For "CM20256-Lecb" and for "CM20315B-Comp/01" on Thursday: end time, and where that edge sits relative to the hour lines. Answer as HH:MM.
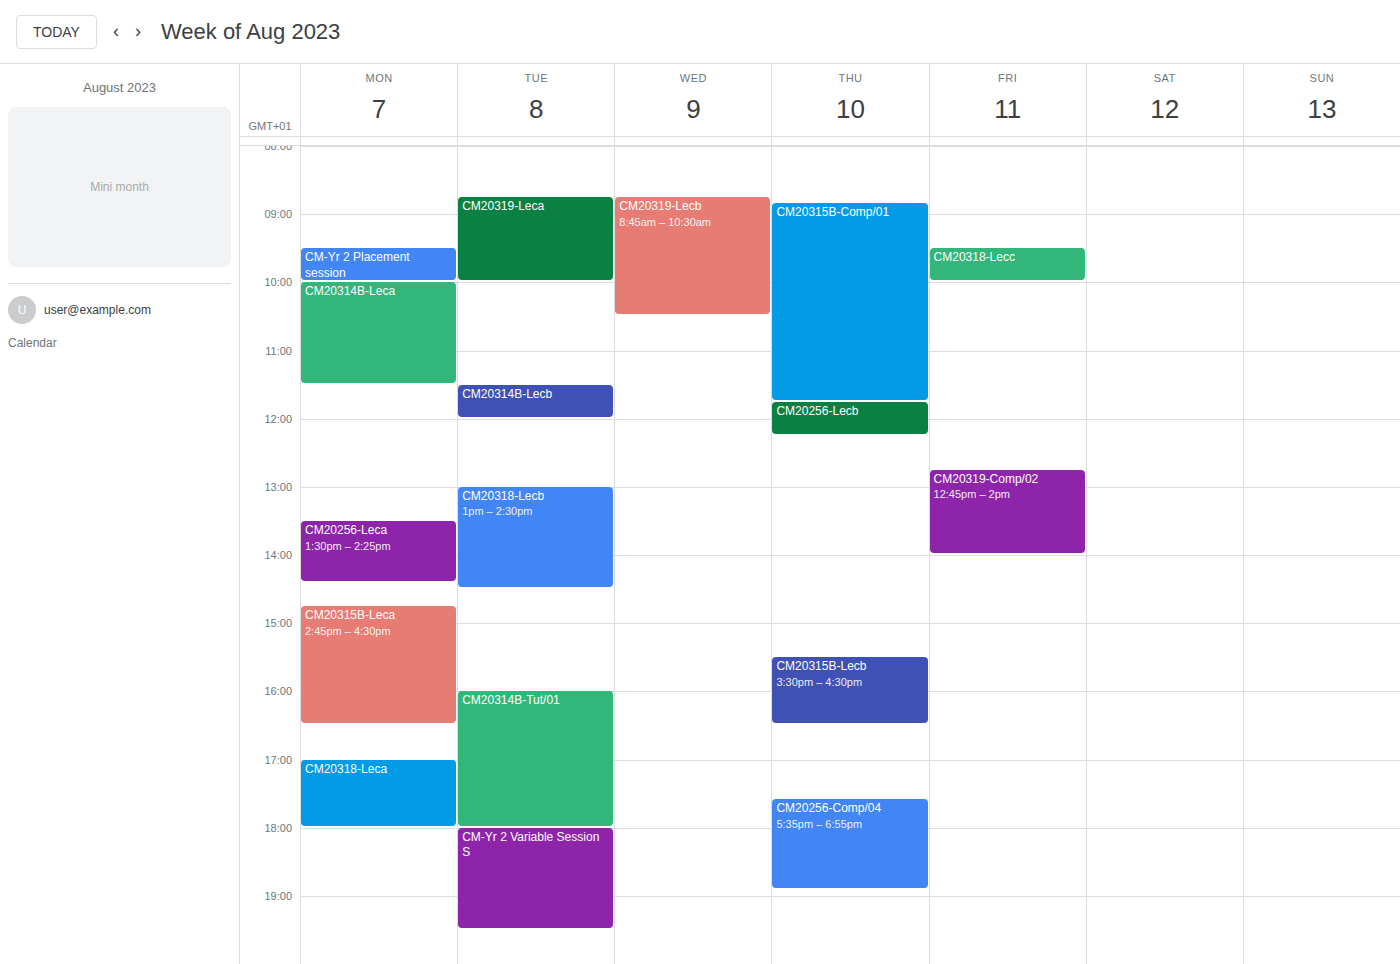
"CM20256-Lecb": 12:15, neither: a quarter of the way from the 12:00 line to the 13:00 line. "CM20315B-Comp/01": 11:45, neither: three quarters of the way from the 11:00 line to the 12:00 line.